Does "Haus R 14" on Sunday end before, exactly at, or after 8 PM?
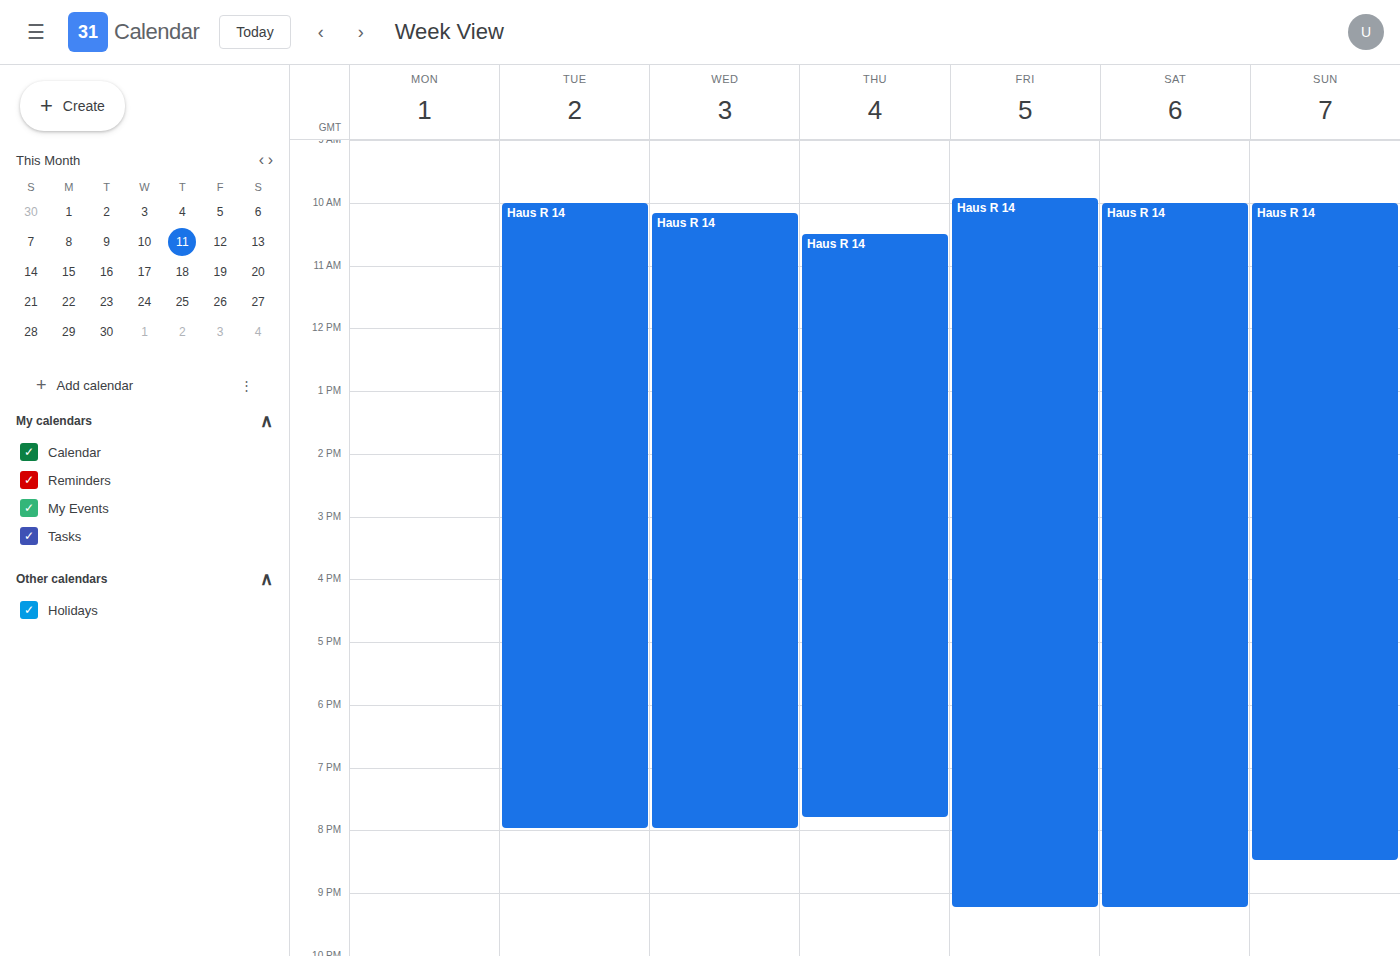
8:30 PM -- after 8 PM, 30 minutes below the 8 PM line.